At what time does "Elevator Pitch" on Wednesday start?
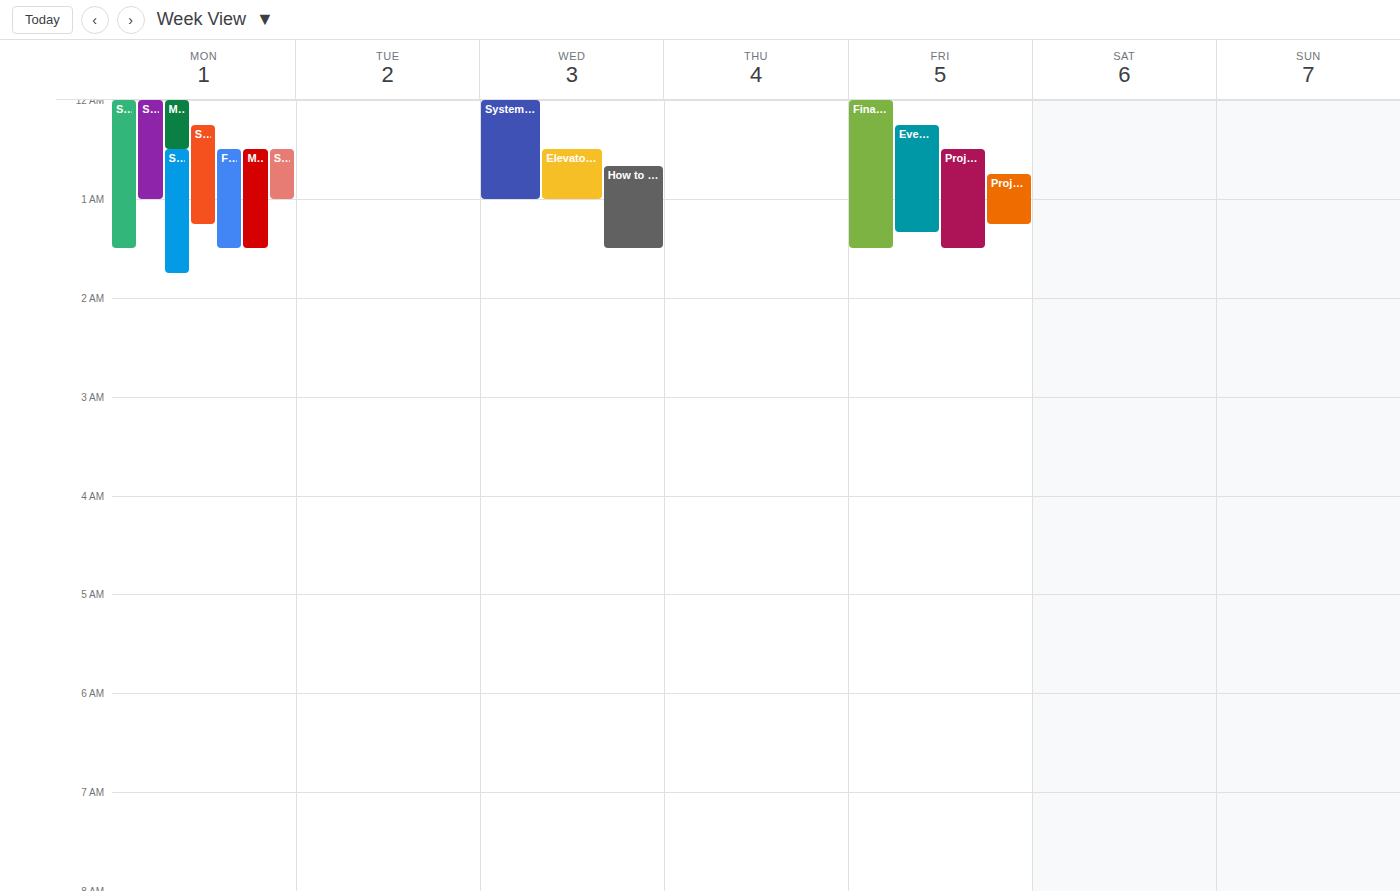
12:30 AM